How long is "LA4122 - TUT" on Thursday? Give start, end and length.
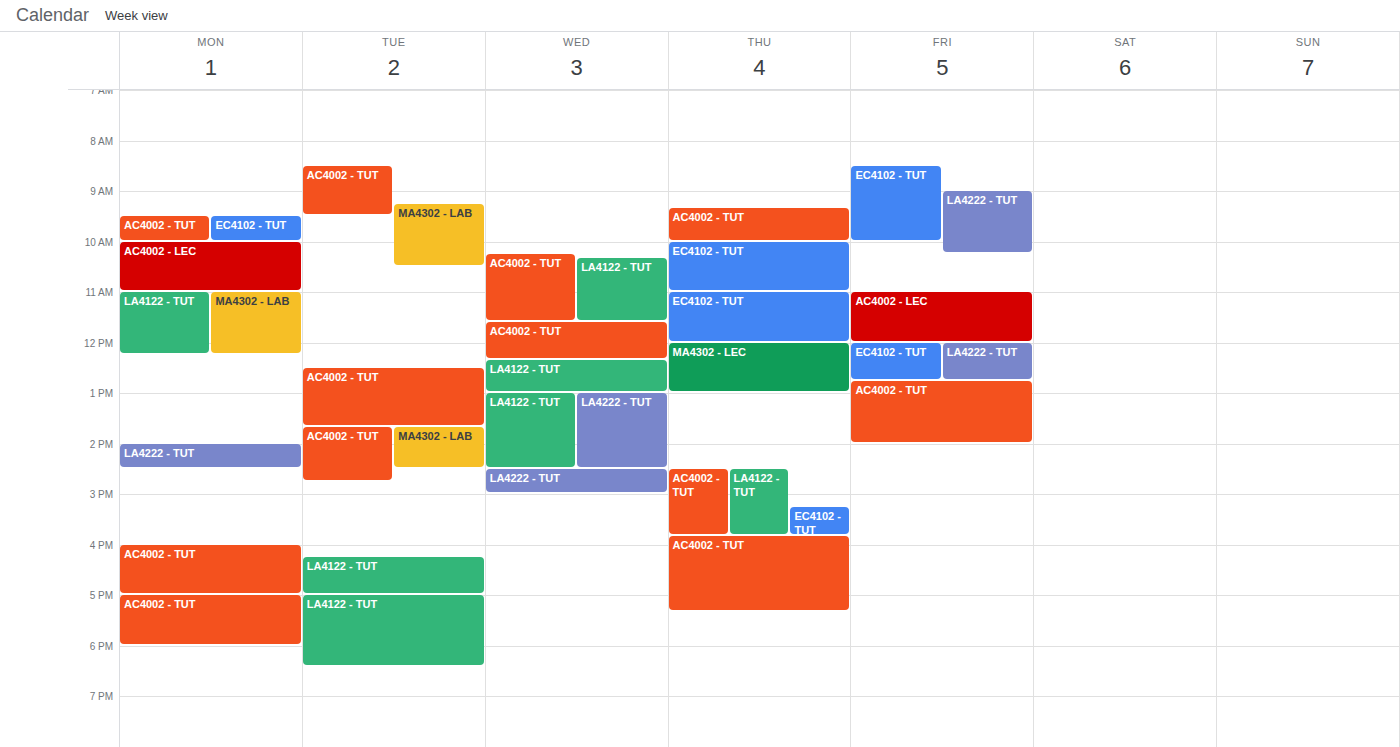
2:30 PM to 3:50 PM, 1 hour 20 minutes